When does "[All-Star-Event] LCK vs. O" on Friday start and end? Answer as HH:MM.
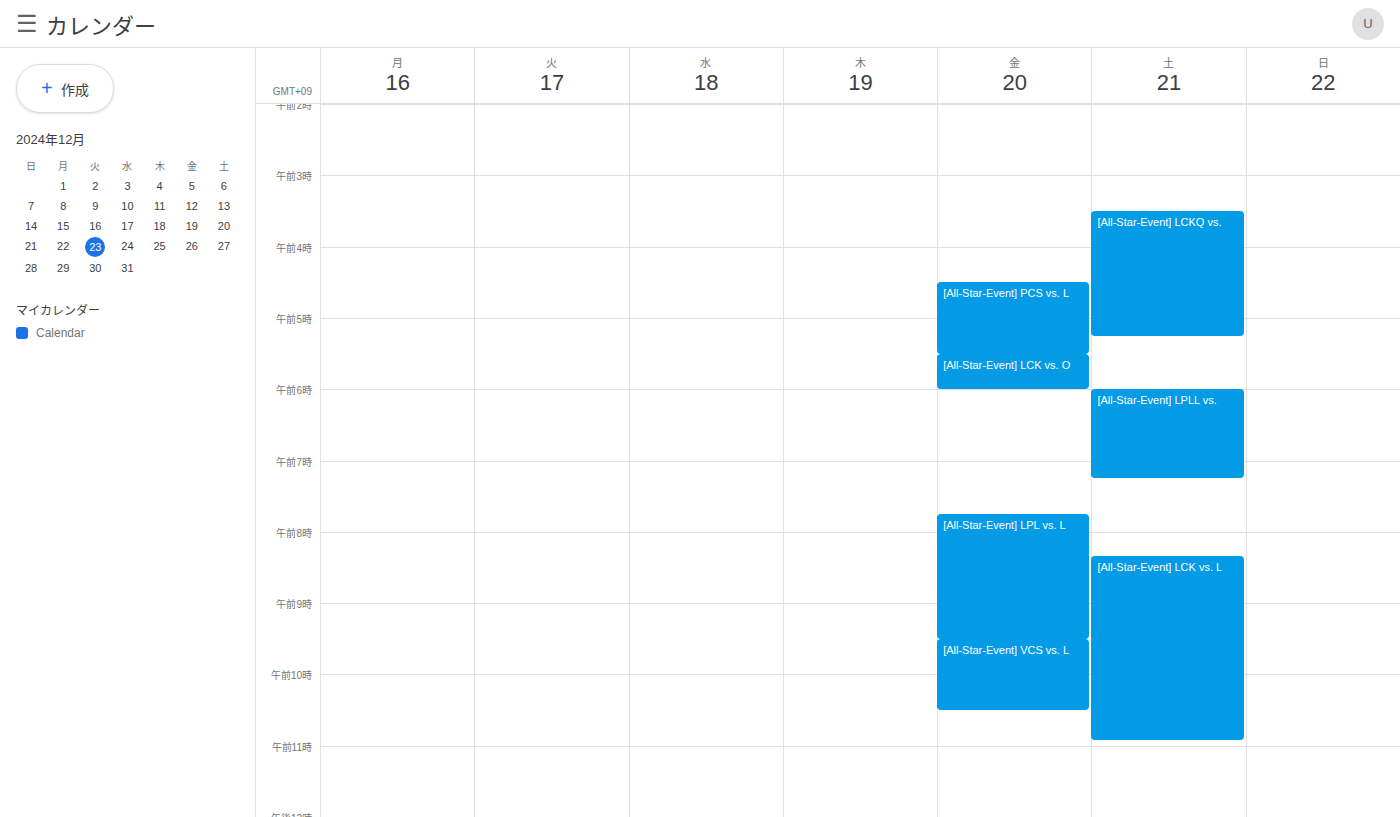
05:30 to 06:00